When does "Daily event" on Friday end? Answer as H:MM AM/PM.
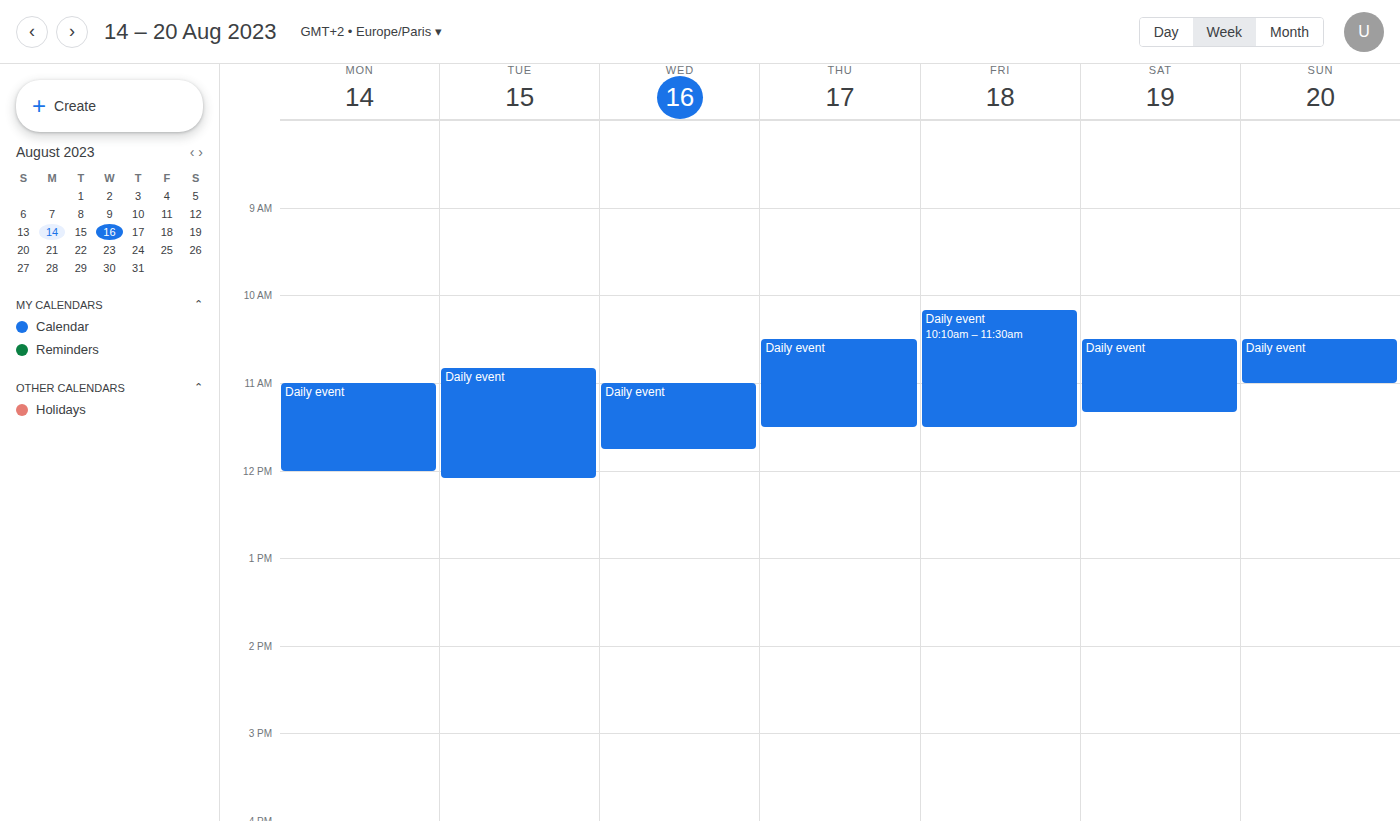
11:30 AM